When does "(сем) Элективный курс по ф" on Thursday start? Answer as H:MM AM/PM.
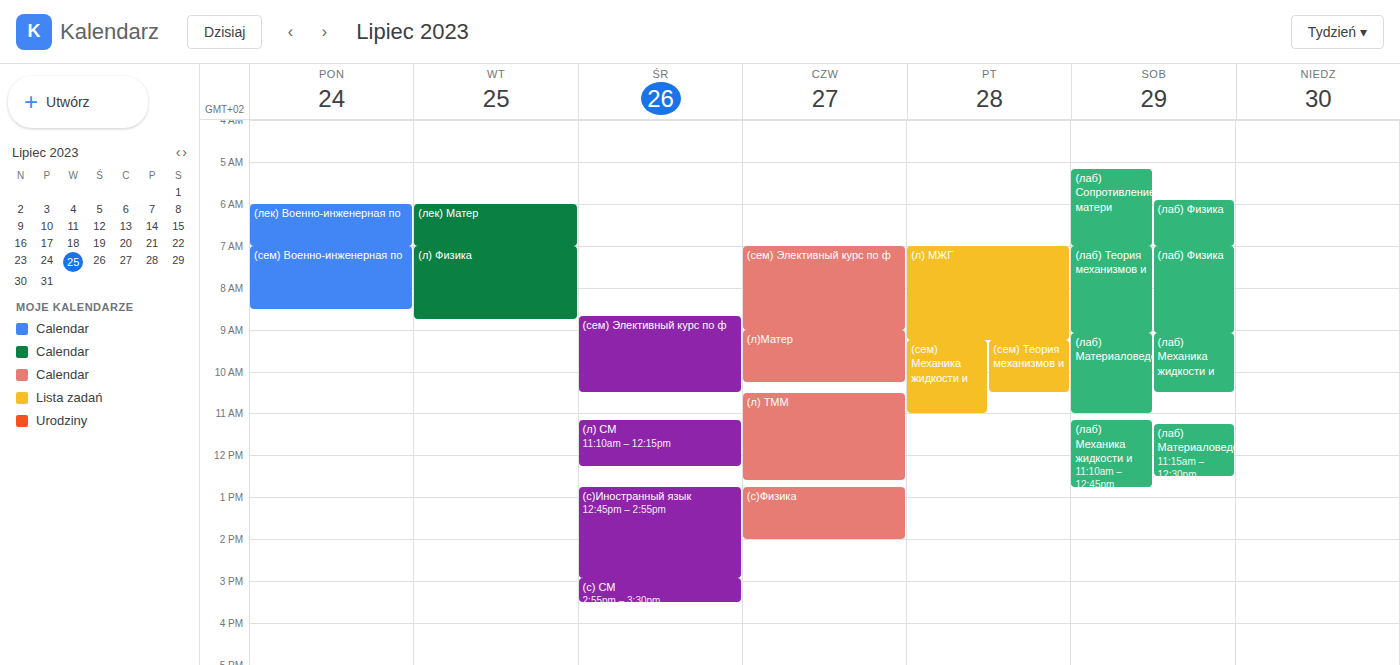
7:00 AM